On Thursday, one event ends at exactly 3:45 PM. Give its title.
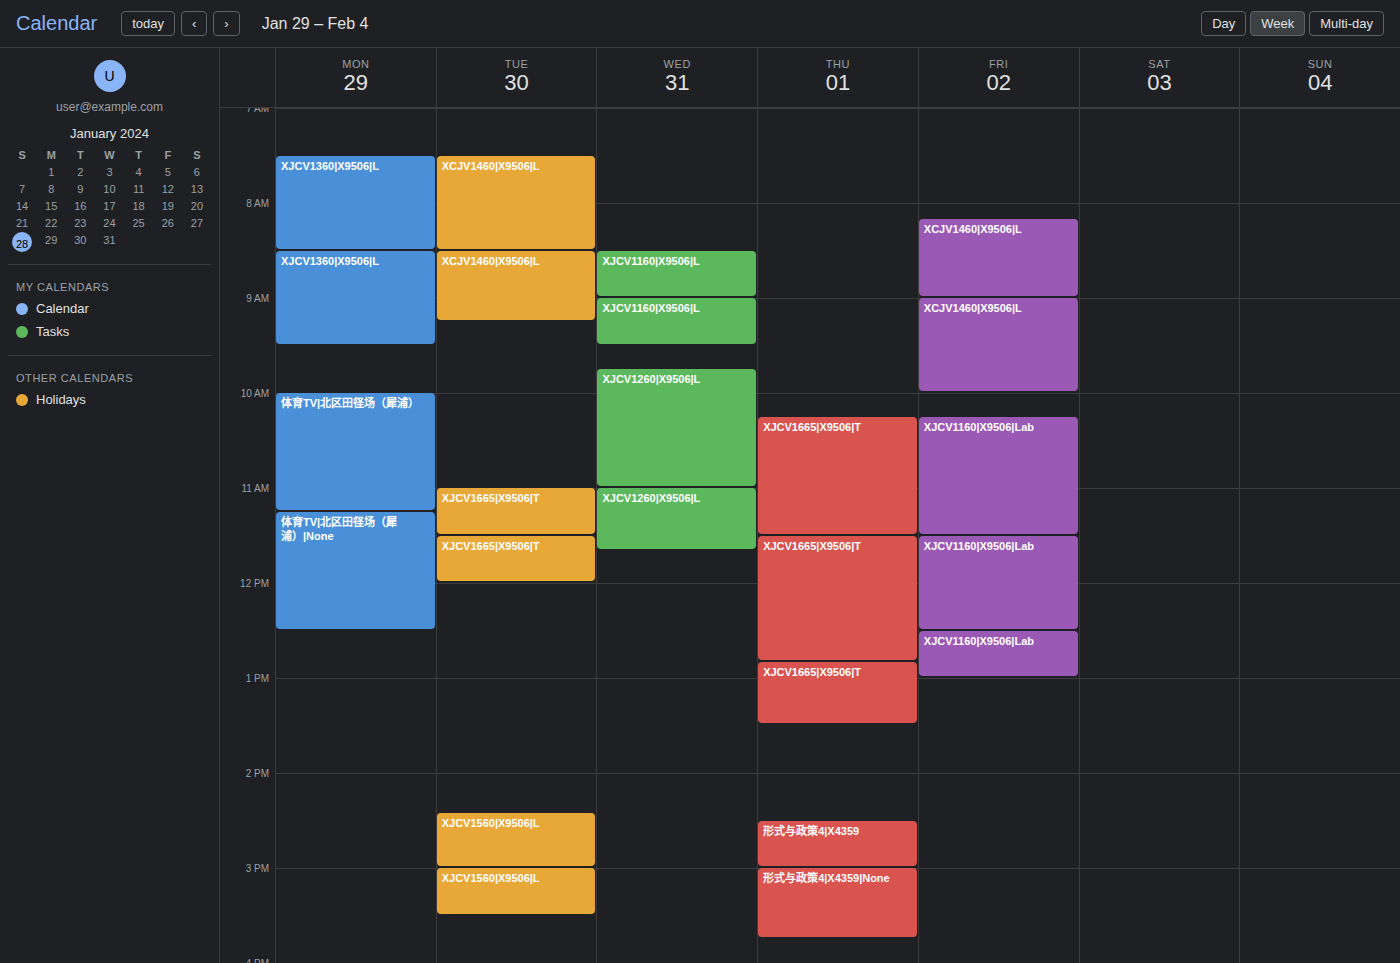
"形式与政策4|X4359|None"